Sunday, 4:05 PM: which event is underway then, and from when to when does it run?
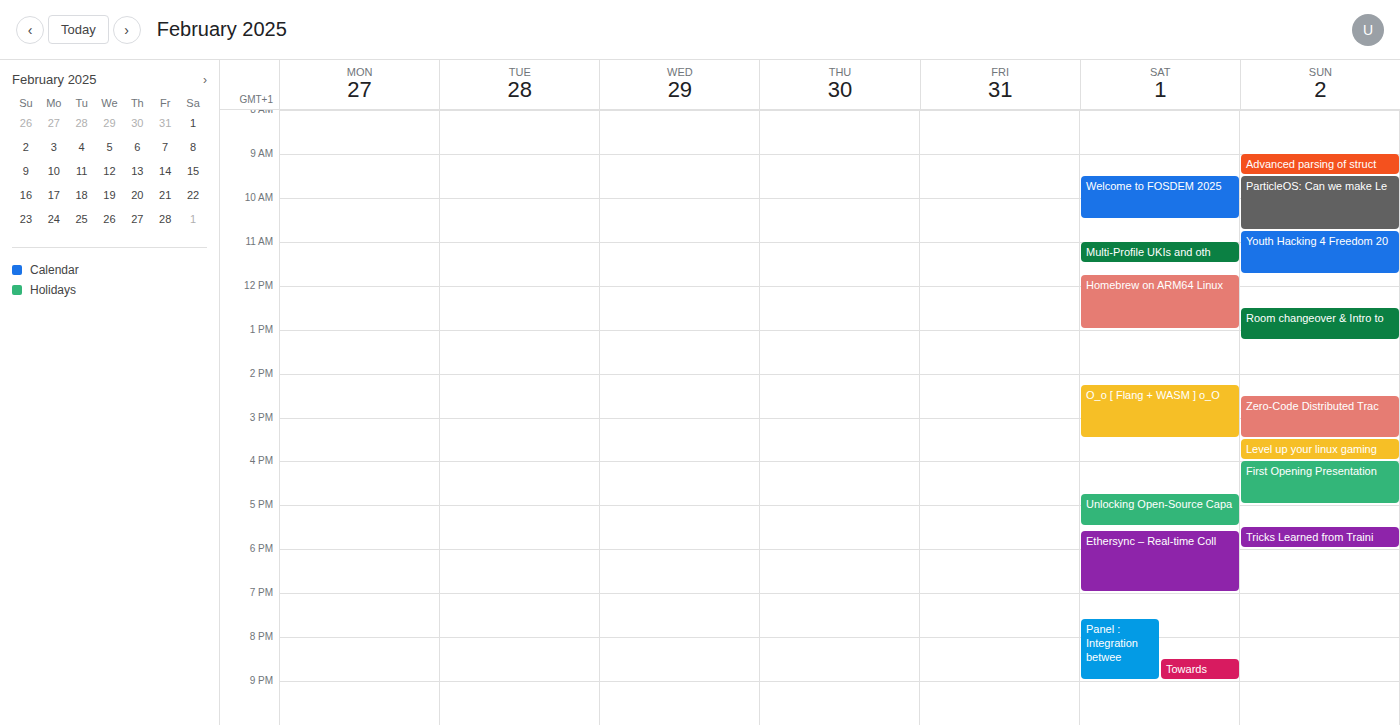
"First Opening Presentation", 4:00 PM to 5:00 PM